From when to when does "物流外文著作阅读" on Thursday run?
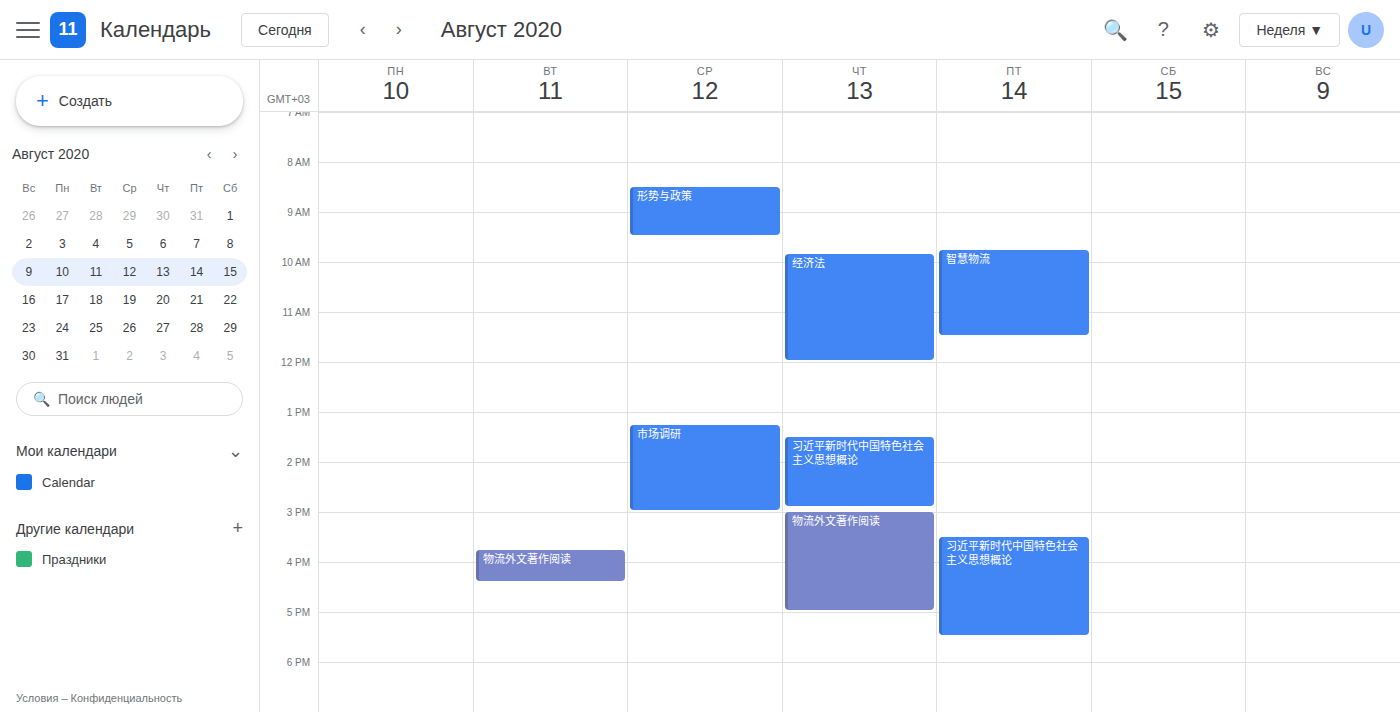
3:00 PM to 5:00 PM